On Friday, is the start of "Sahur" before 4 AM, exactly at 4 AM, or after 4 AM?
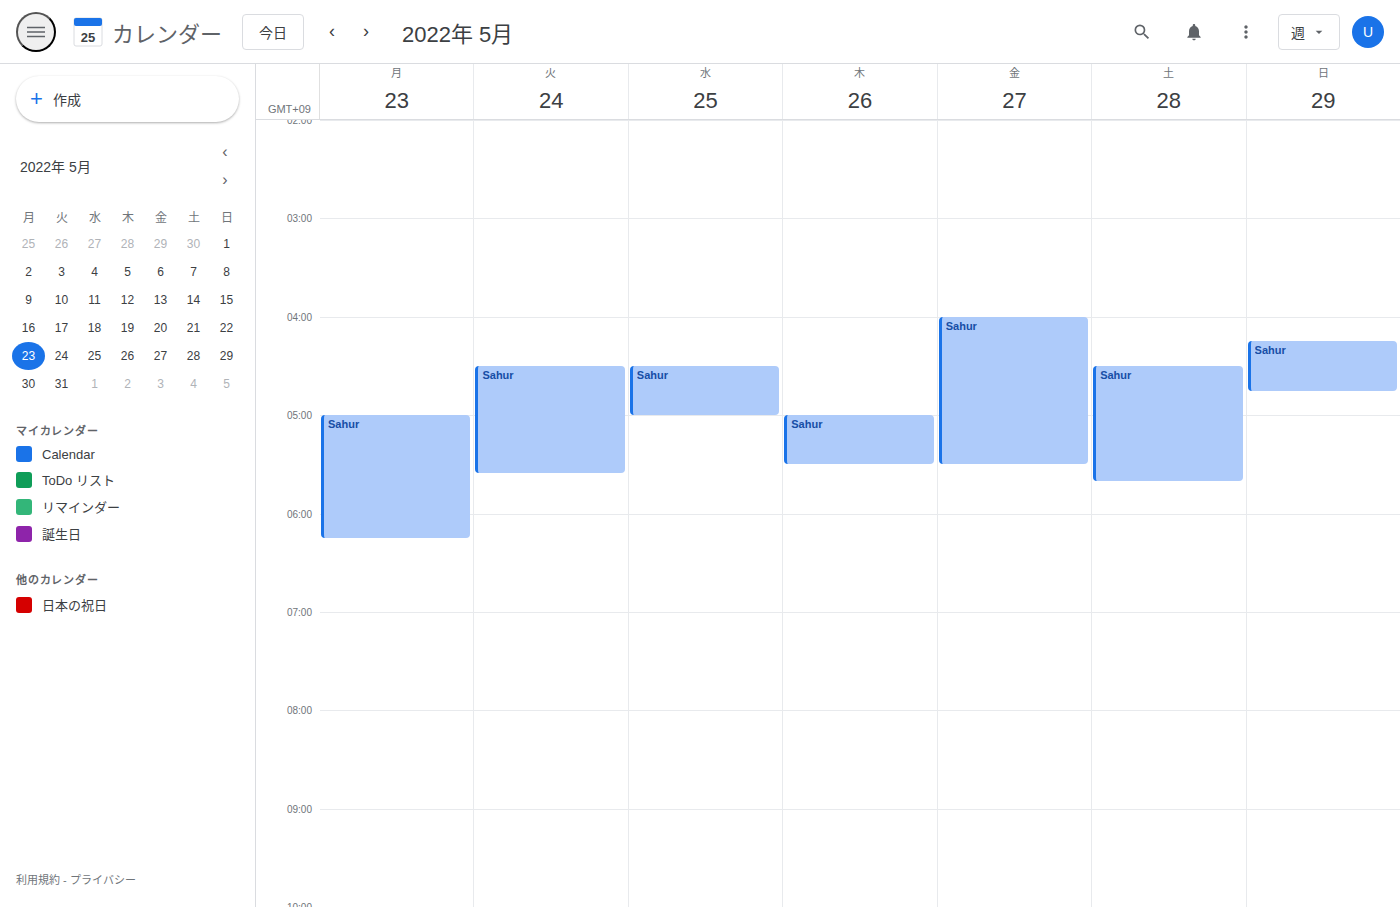
4:00 AM -- exactly at 4 AM, on the 4 AM line.